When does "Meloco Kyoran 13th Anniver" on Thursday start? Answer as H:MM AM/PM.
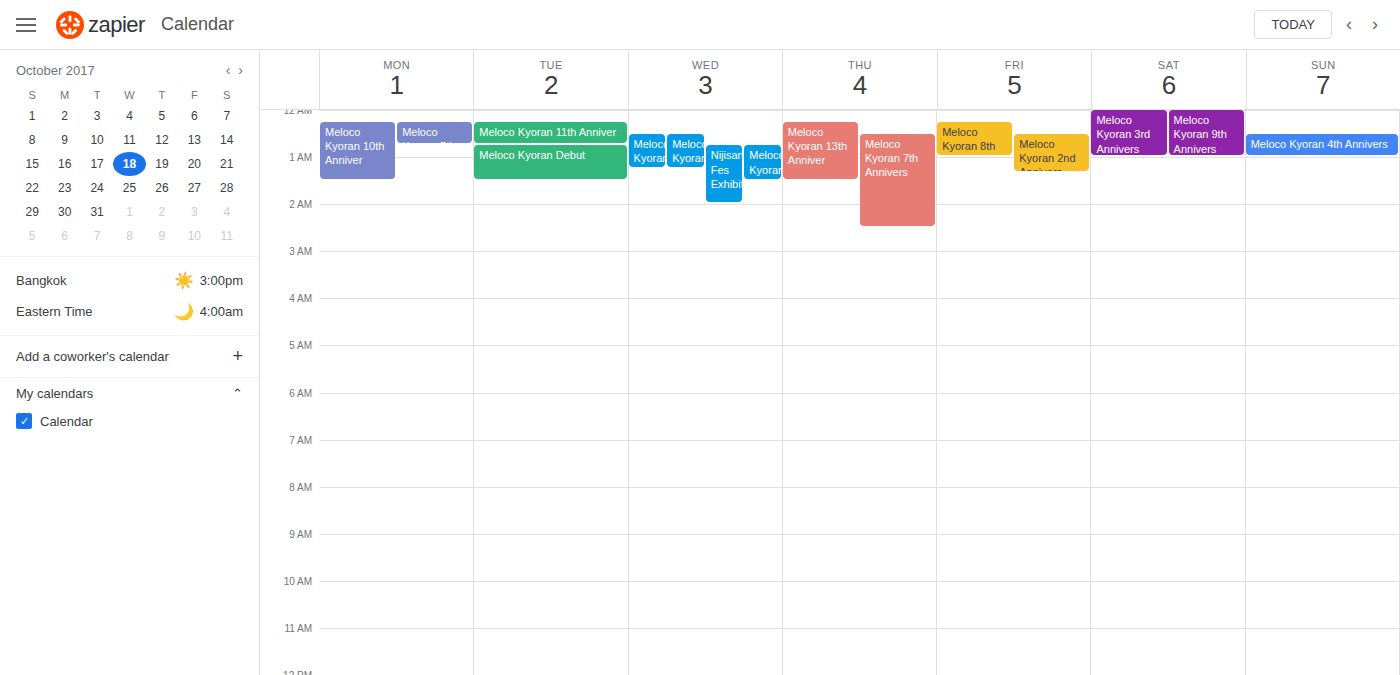
12:15 AM